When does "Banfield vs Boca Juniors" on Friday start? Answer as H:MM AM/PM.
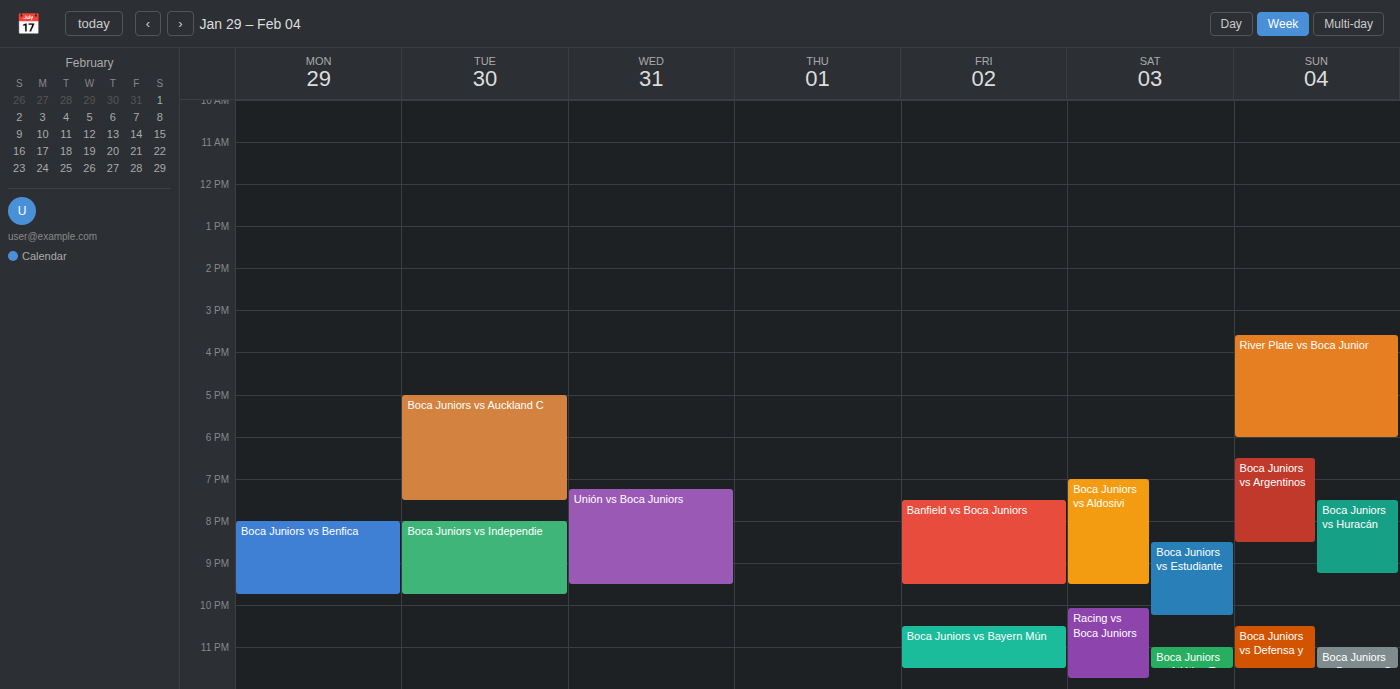
7:30 PM